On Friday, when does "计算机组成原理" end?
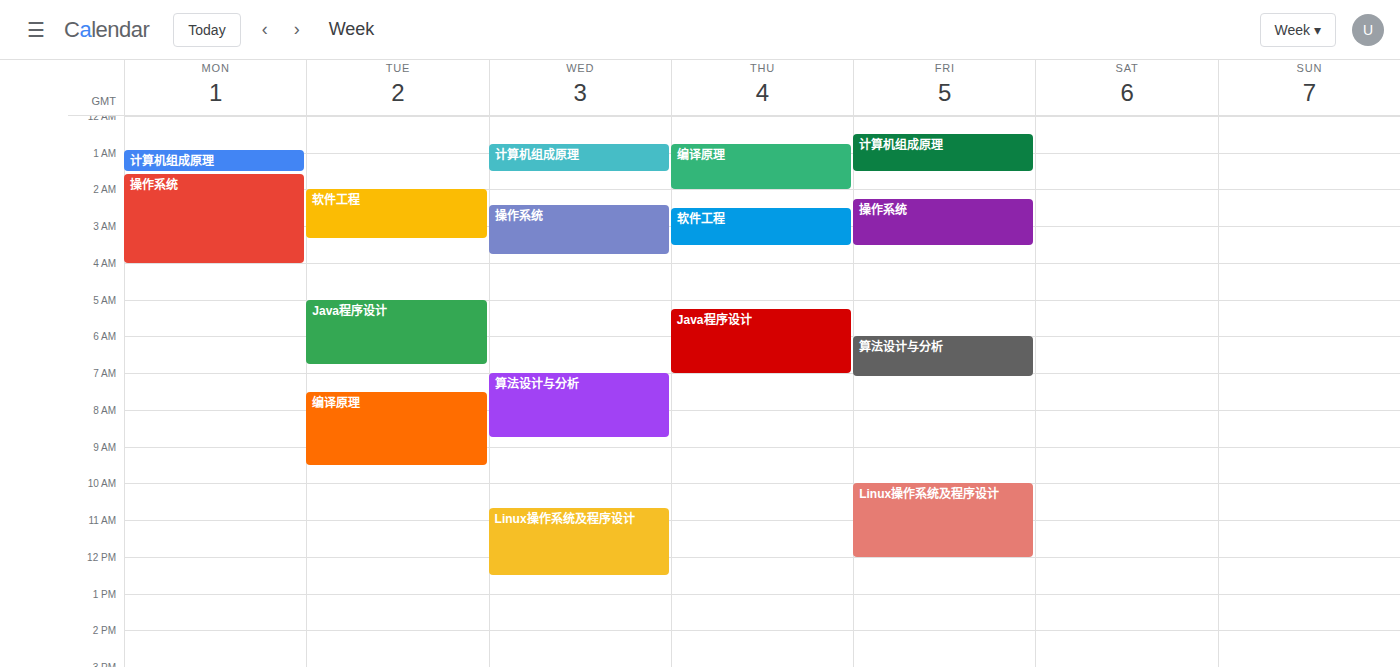
1:30 AM